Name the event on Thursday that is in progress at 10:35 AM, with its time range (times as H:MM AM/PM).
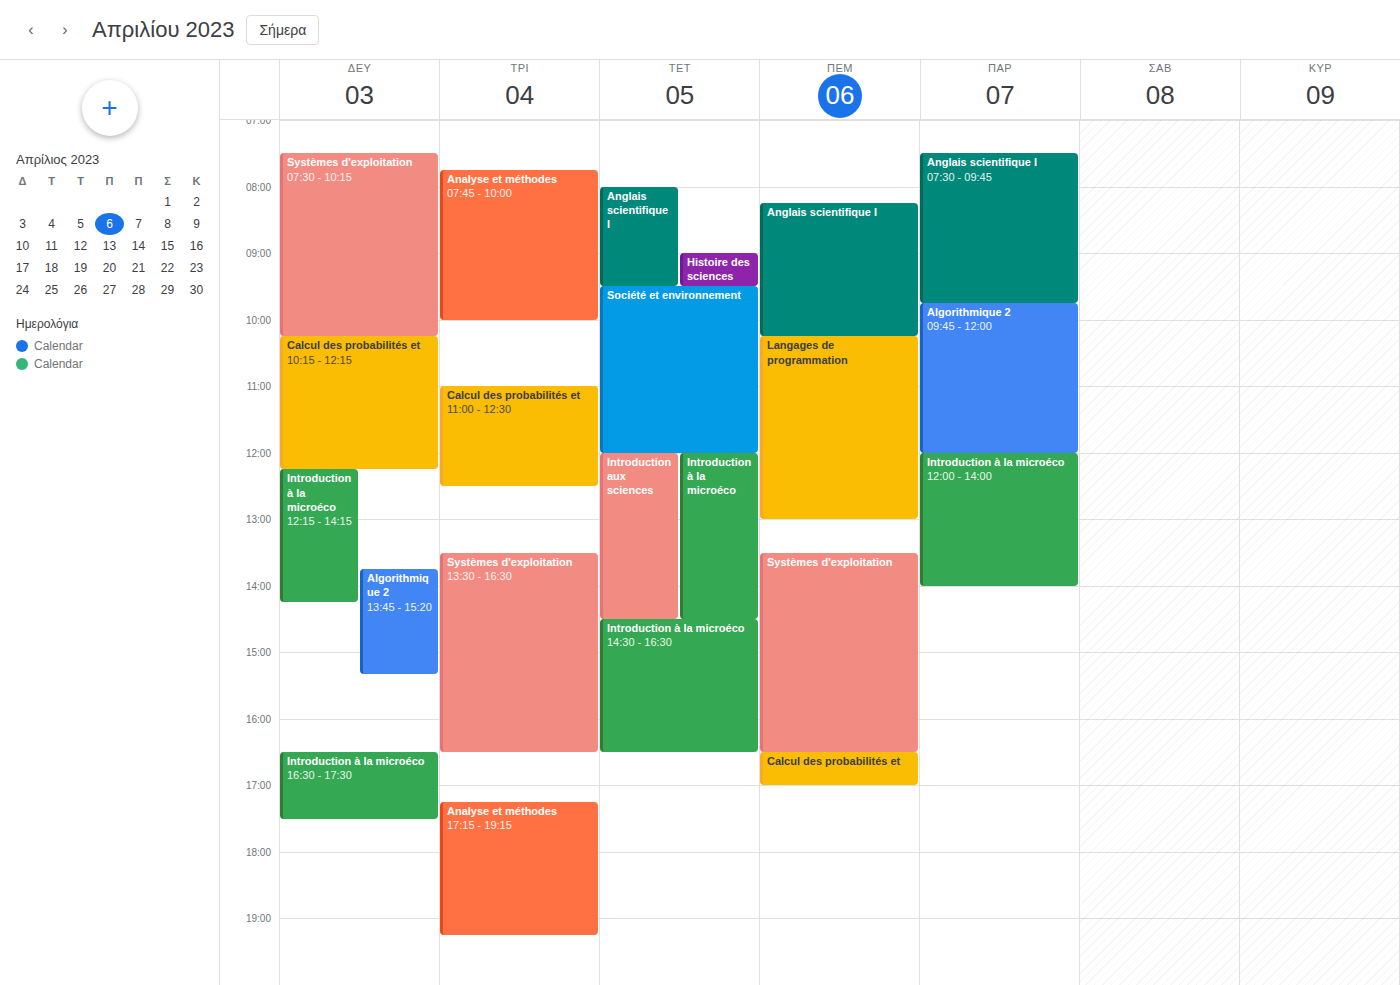
"Langages de programmation", 10:15 AM to 1:00 PM